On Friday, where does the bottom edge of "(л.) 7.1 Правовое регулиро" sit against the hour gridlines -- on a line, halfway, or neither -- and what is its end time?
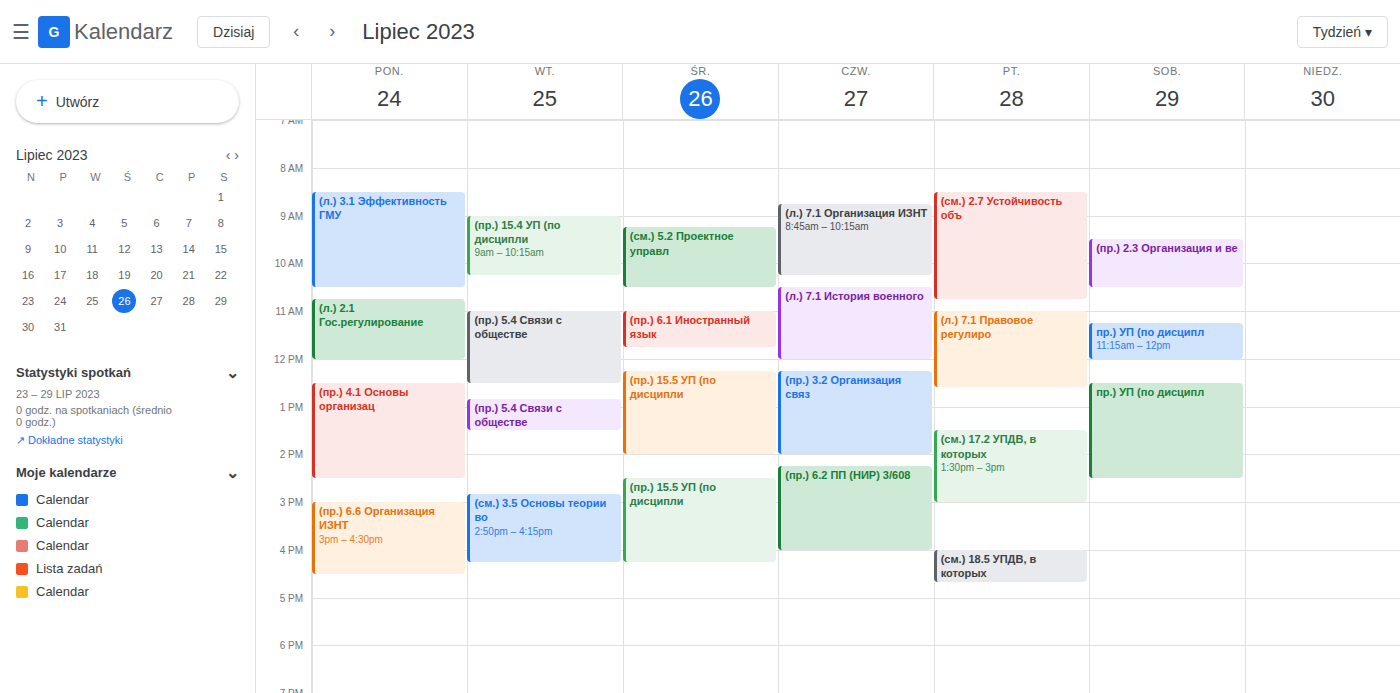
12:35 PM -- neither: 35 minutes below the 12 PM line and 25 minutes above the 1 PM line.